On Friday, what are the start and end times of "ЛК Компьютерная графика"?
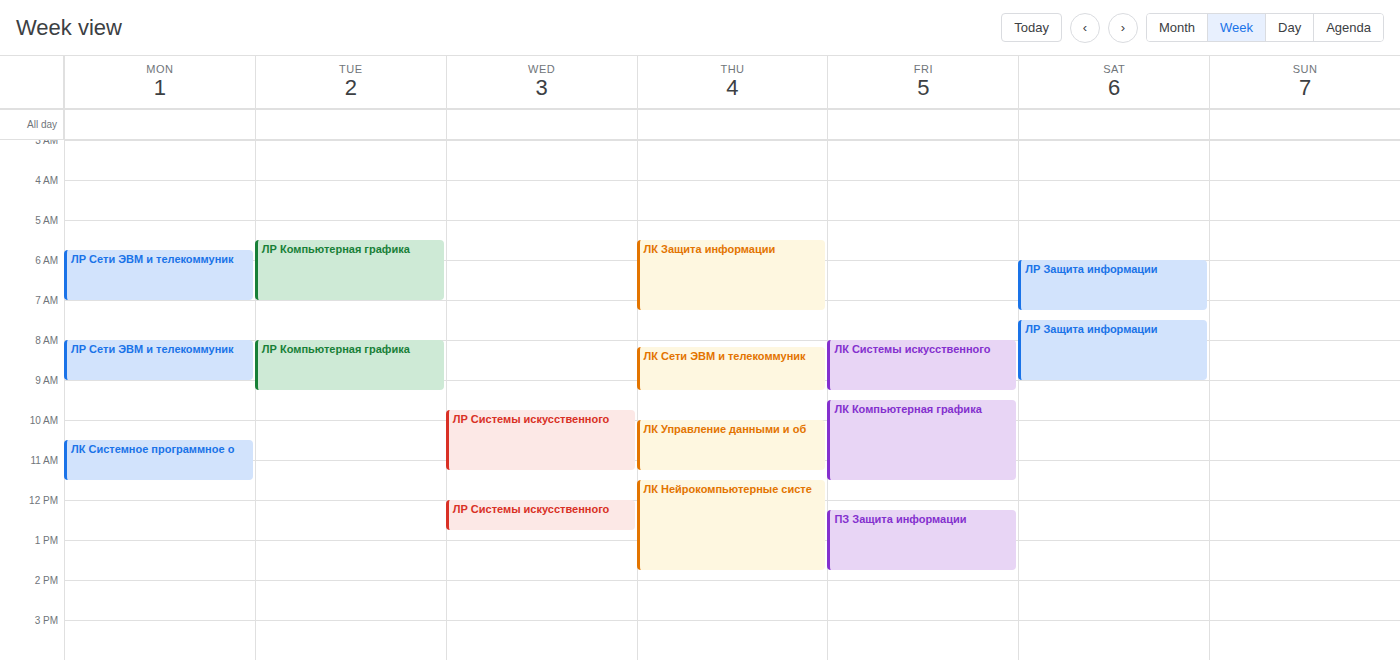
9:30 AM to 11:30 AM